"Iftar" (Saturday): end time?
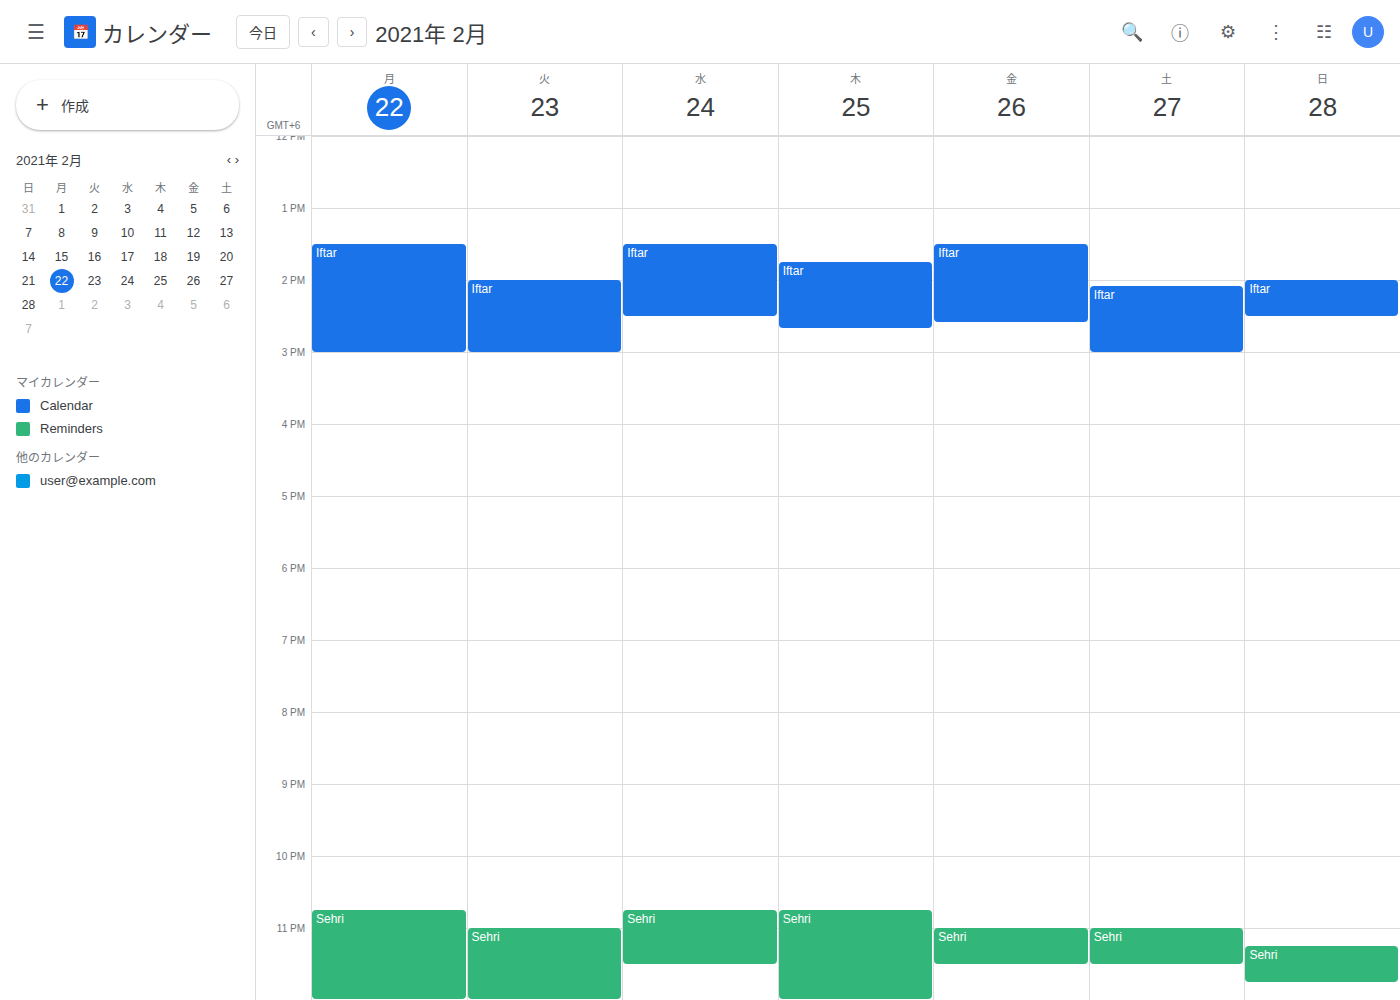
3:00 PM